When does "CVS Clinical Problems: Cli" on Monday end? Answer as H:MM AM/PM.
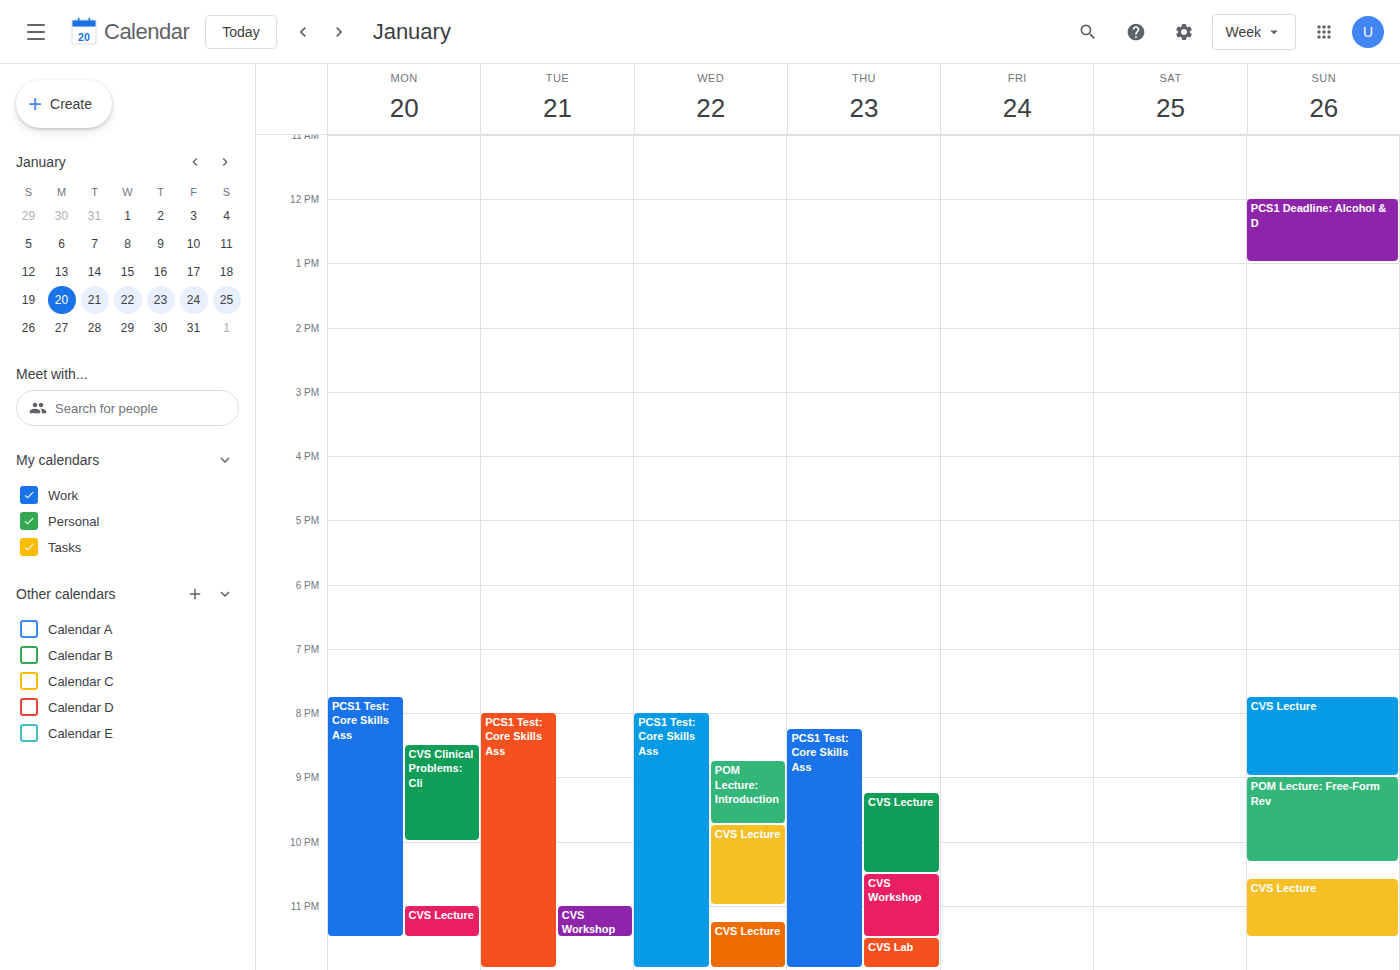
10:00 PM